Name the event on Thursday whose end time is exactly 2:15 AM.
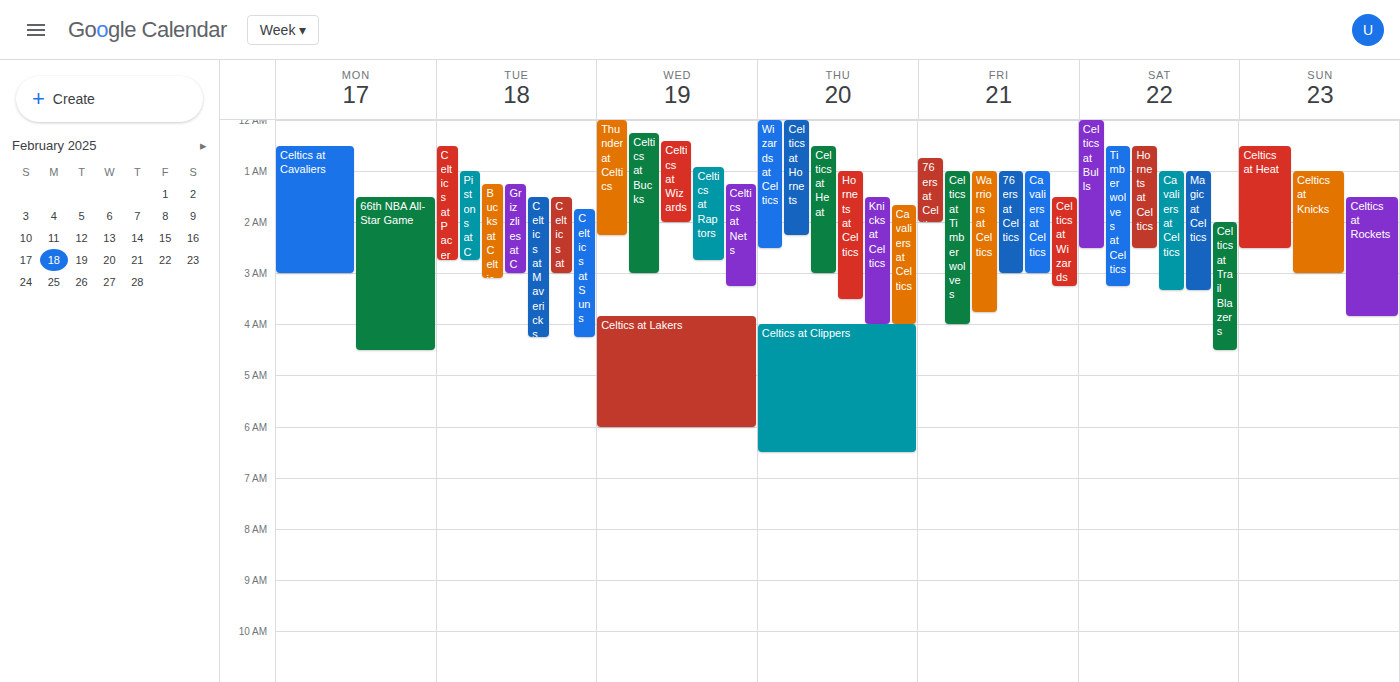
"Celtics at Hornets"